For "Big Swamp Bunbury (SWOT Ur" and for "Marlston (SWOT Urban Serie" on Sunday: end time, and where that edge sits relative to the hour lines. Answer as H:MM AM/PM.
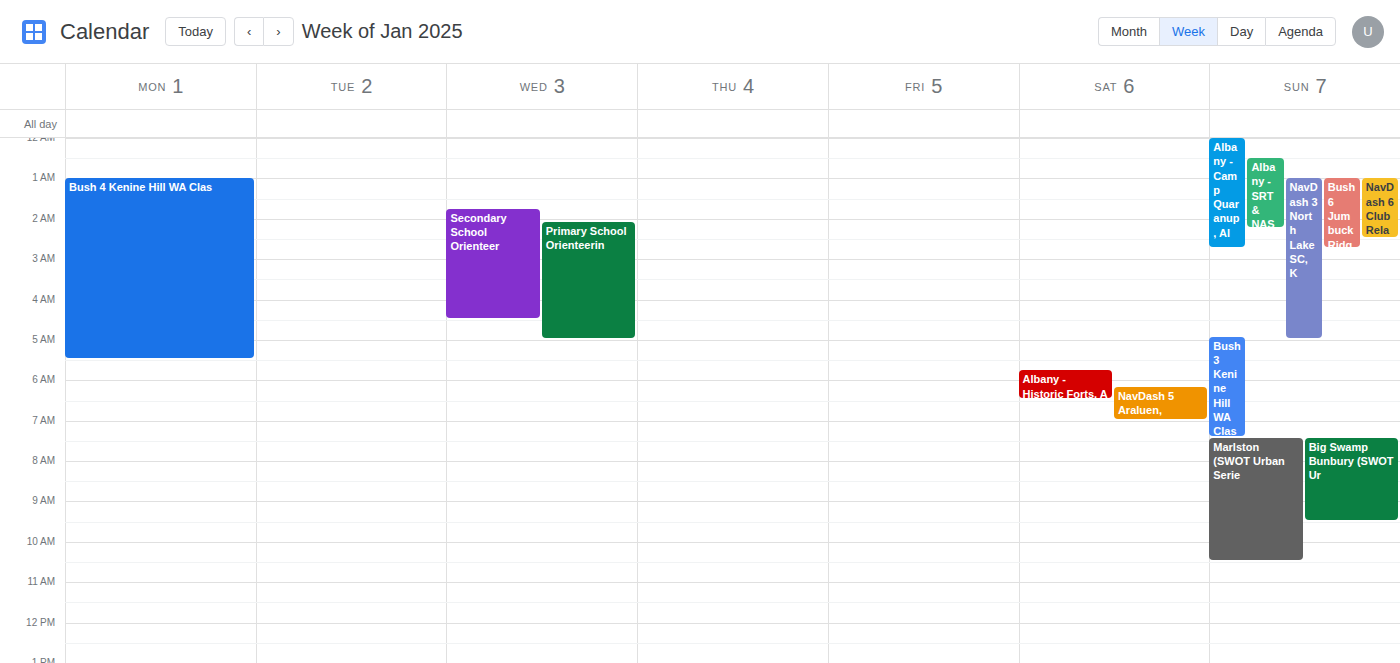
"Big Swamp Bunbury (SWOT Ur": 9:30 AM, halfway between the 9 AM and 10 AM lines. "Marlston (SWOT Urban Serie": 10:30 AM, halfway between the 10 AM and 11 AM lines.